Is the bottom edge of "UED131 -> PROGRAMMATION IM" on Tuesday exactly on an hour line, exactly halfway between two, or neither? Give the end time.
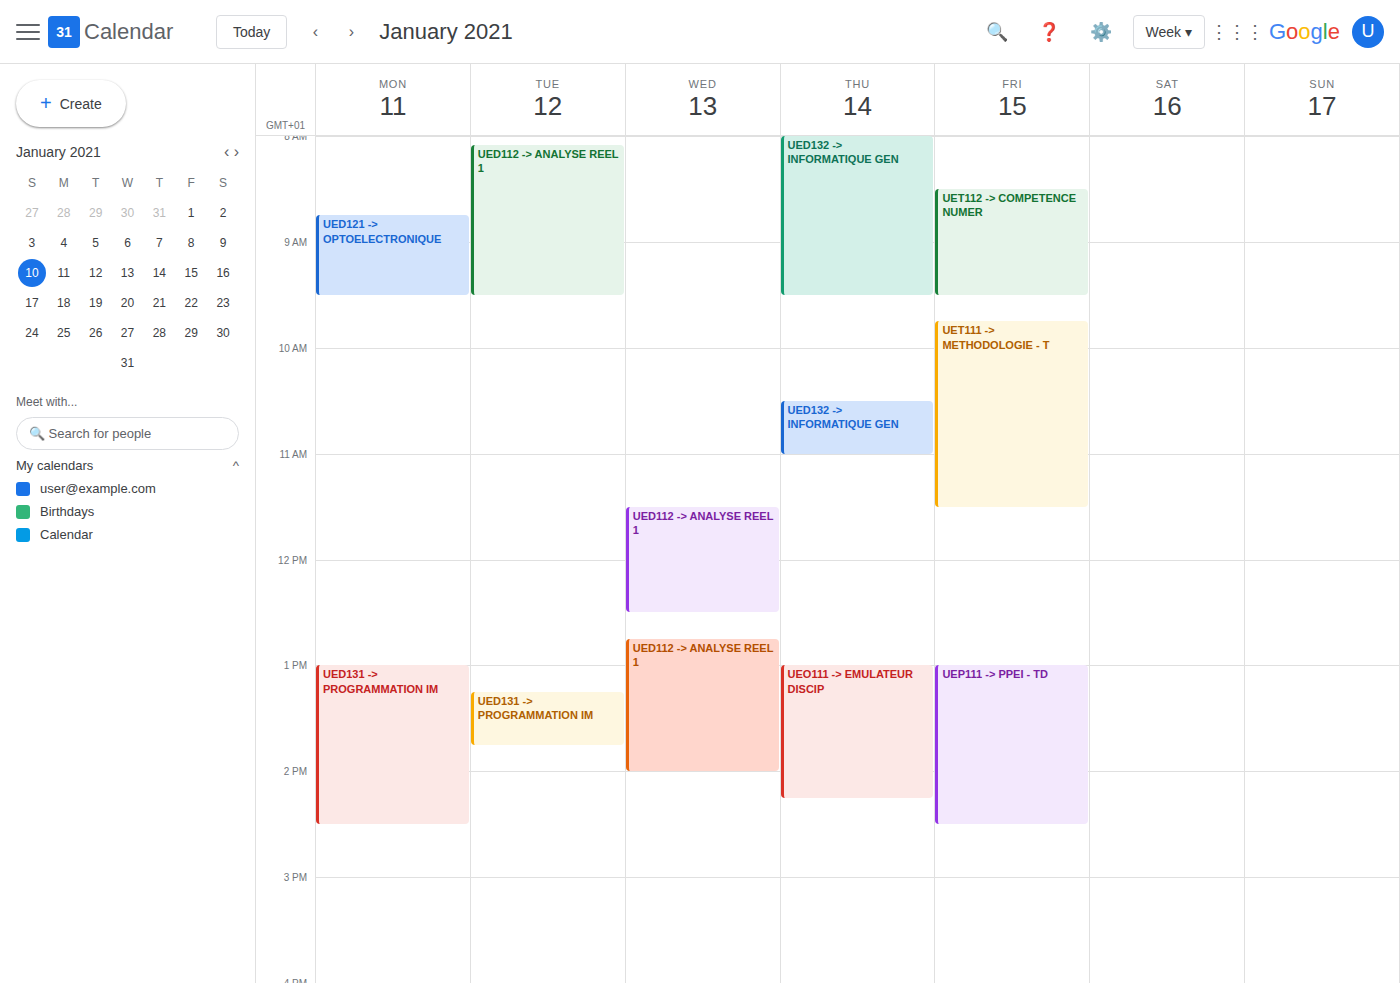
13:45 -- neither: three quarters of the way from the 13:00 line to the 14:00 line.